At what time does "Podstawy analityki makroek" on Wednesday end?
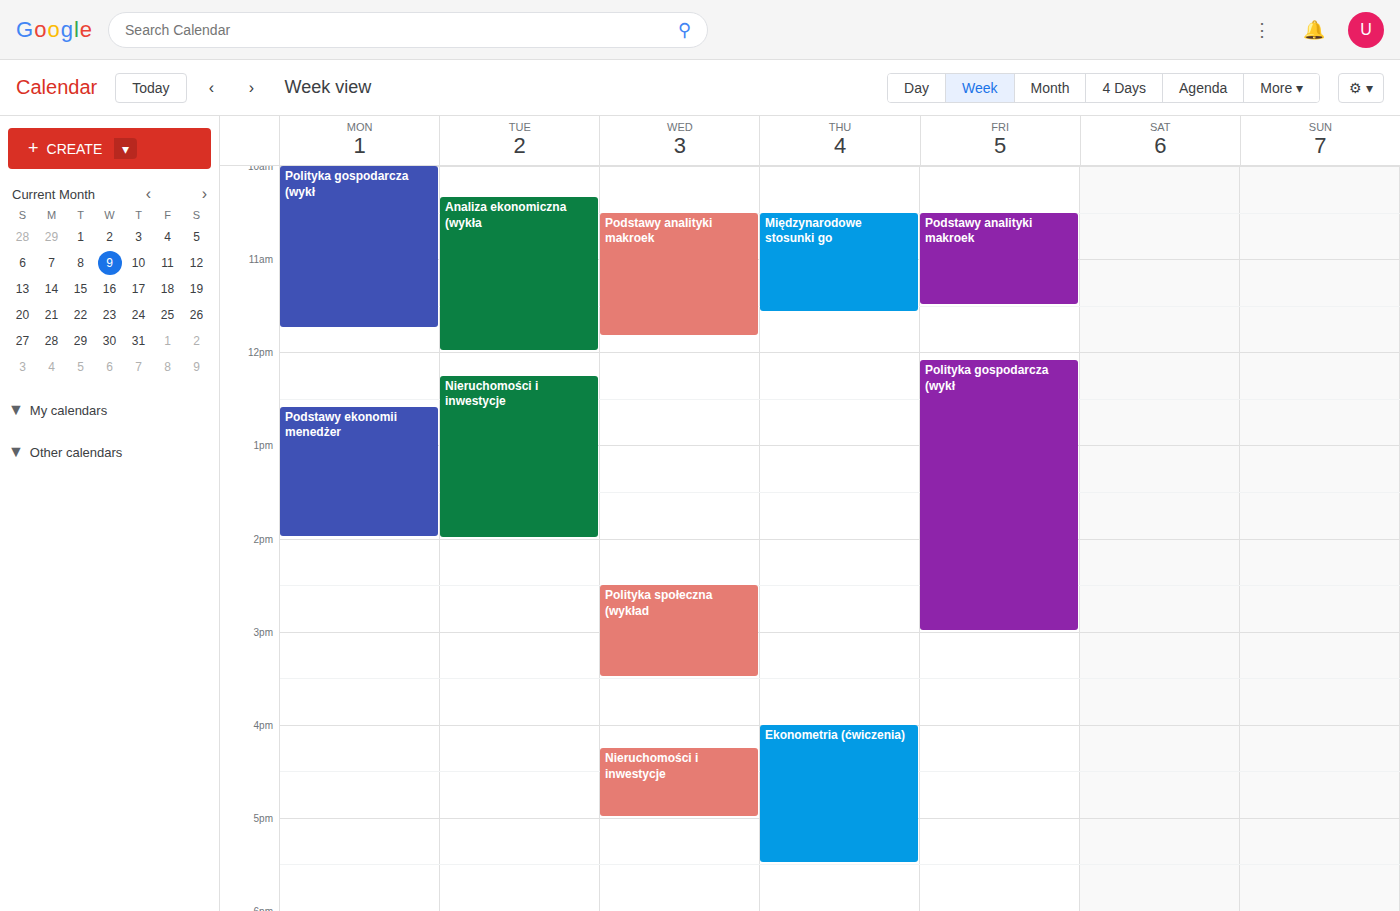
11:50 AM